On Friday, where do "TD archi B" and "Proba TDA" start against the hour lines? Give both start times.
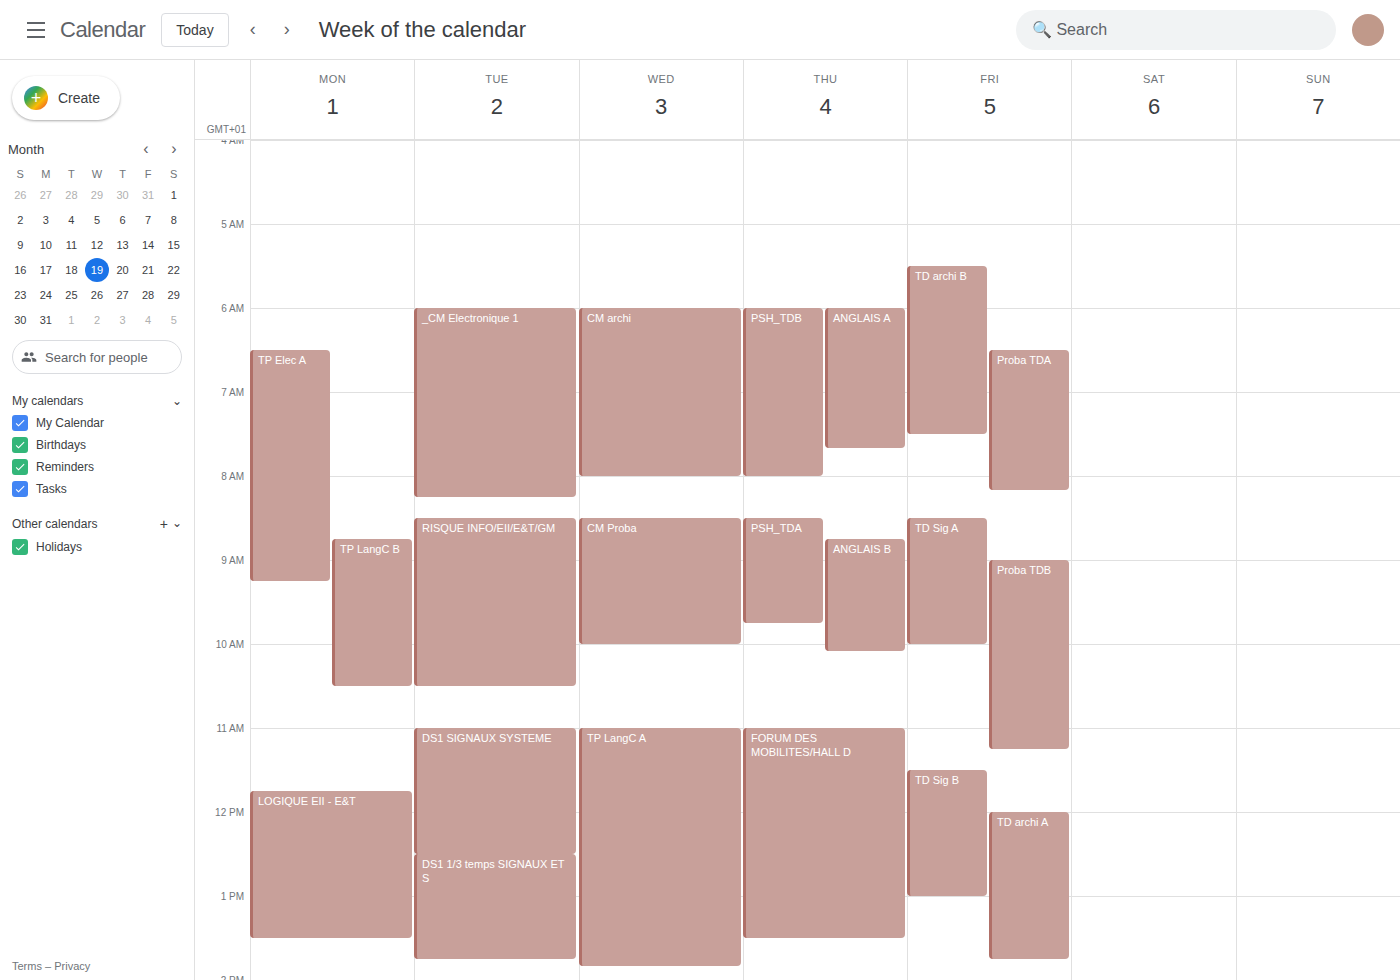
"TD archi B": 05:30, halfway between the 05:00 and 06:00 lines. "Proba TDA": 06:30, halfway between the 06:00 and 07:00 lines.